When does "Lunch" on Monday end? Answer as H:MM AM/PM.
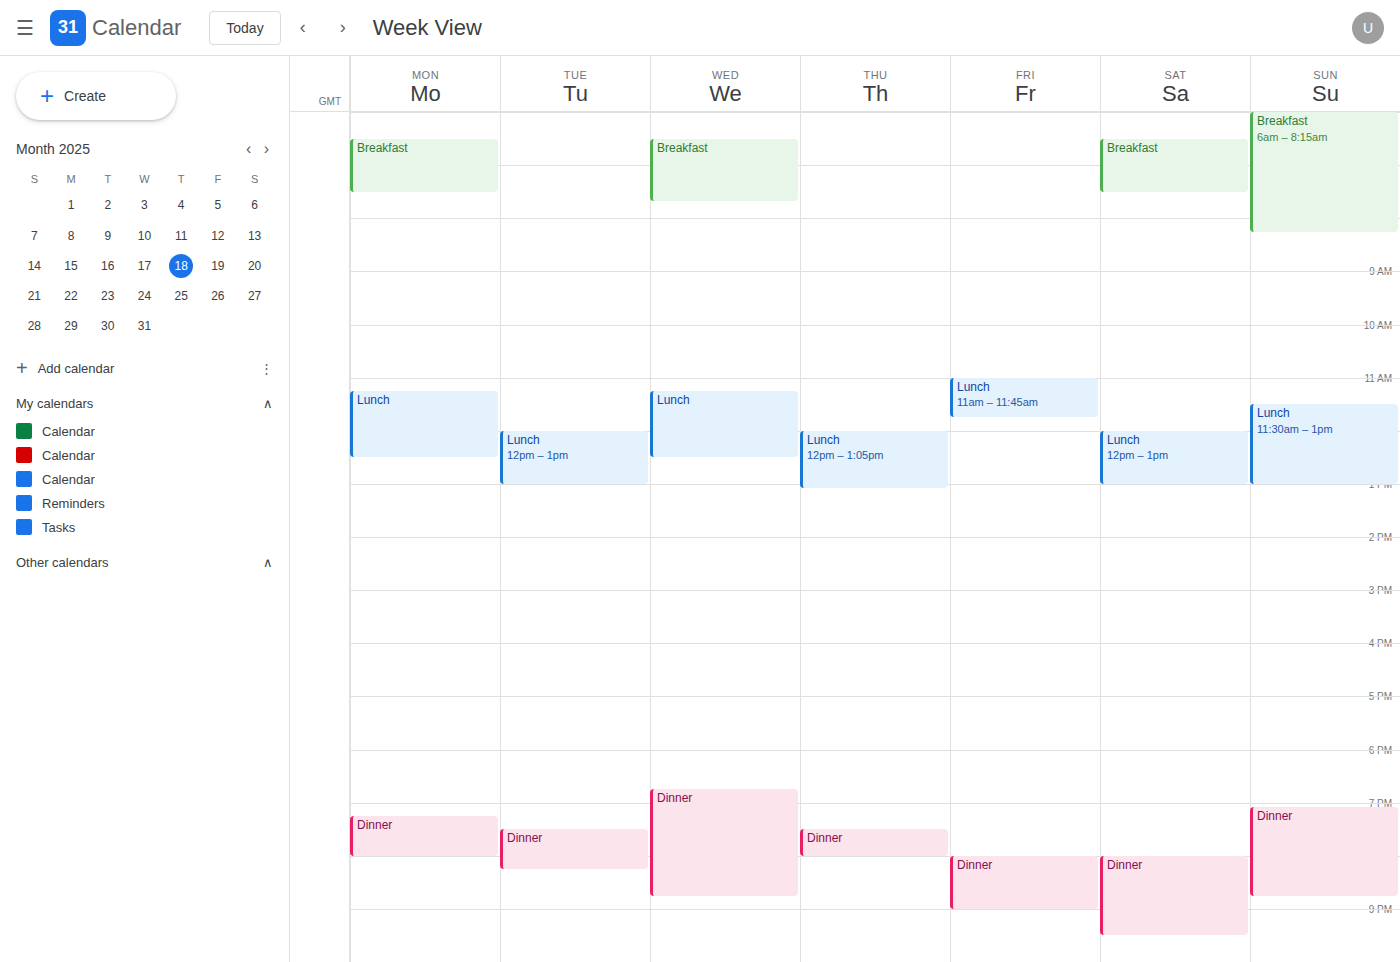
12:30 PM